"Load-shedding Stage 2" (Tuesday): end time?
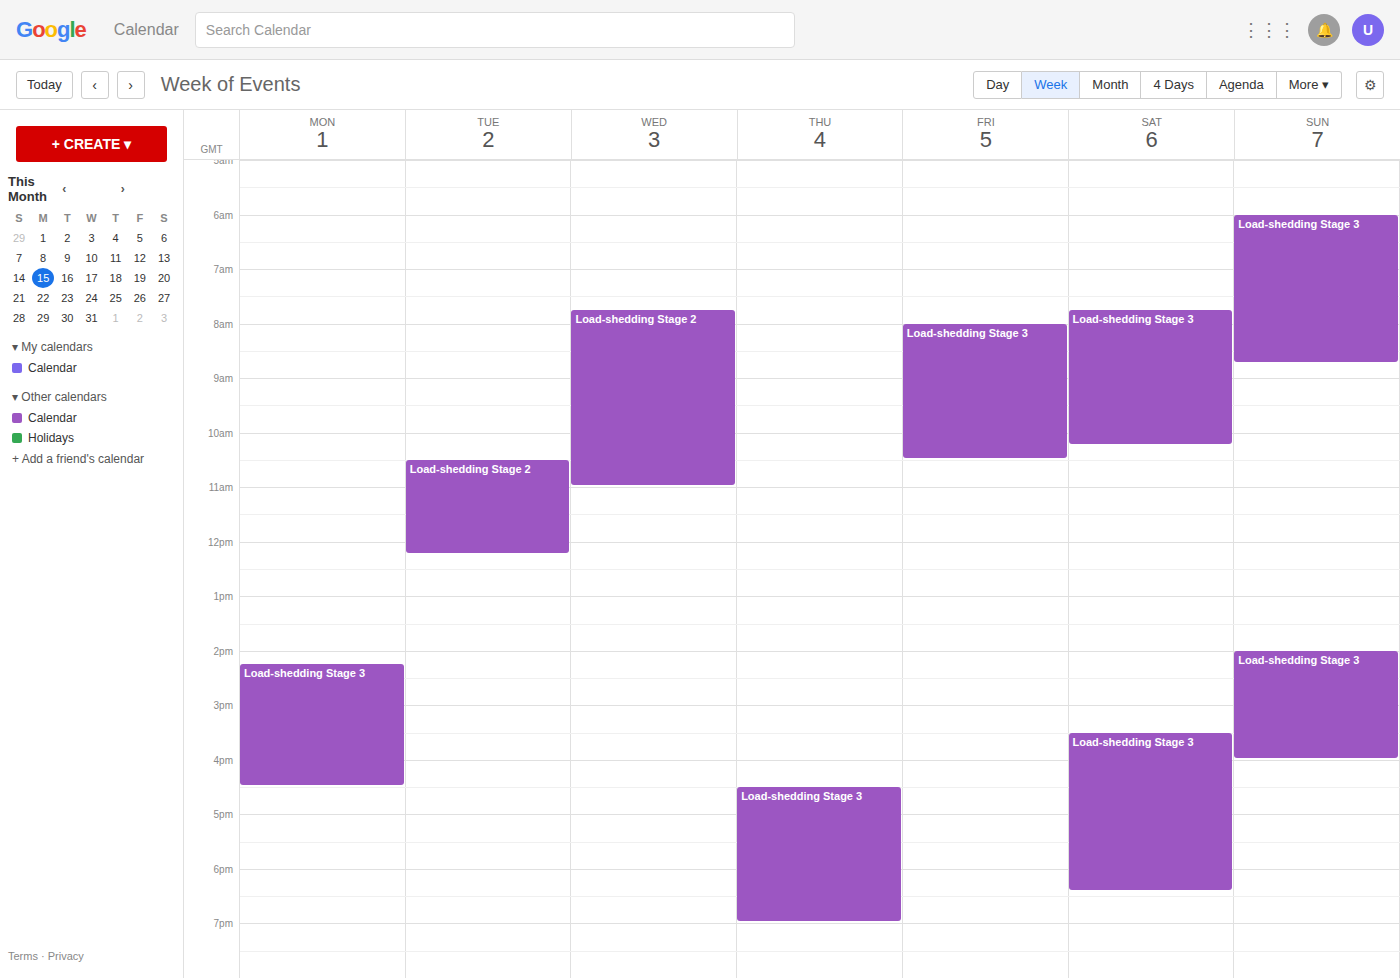
12:15 PM